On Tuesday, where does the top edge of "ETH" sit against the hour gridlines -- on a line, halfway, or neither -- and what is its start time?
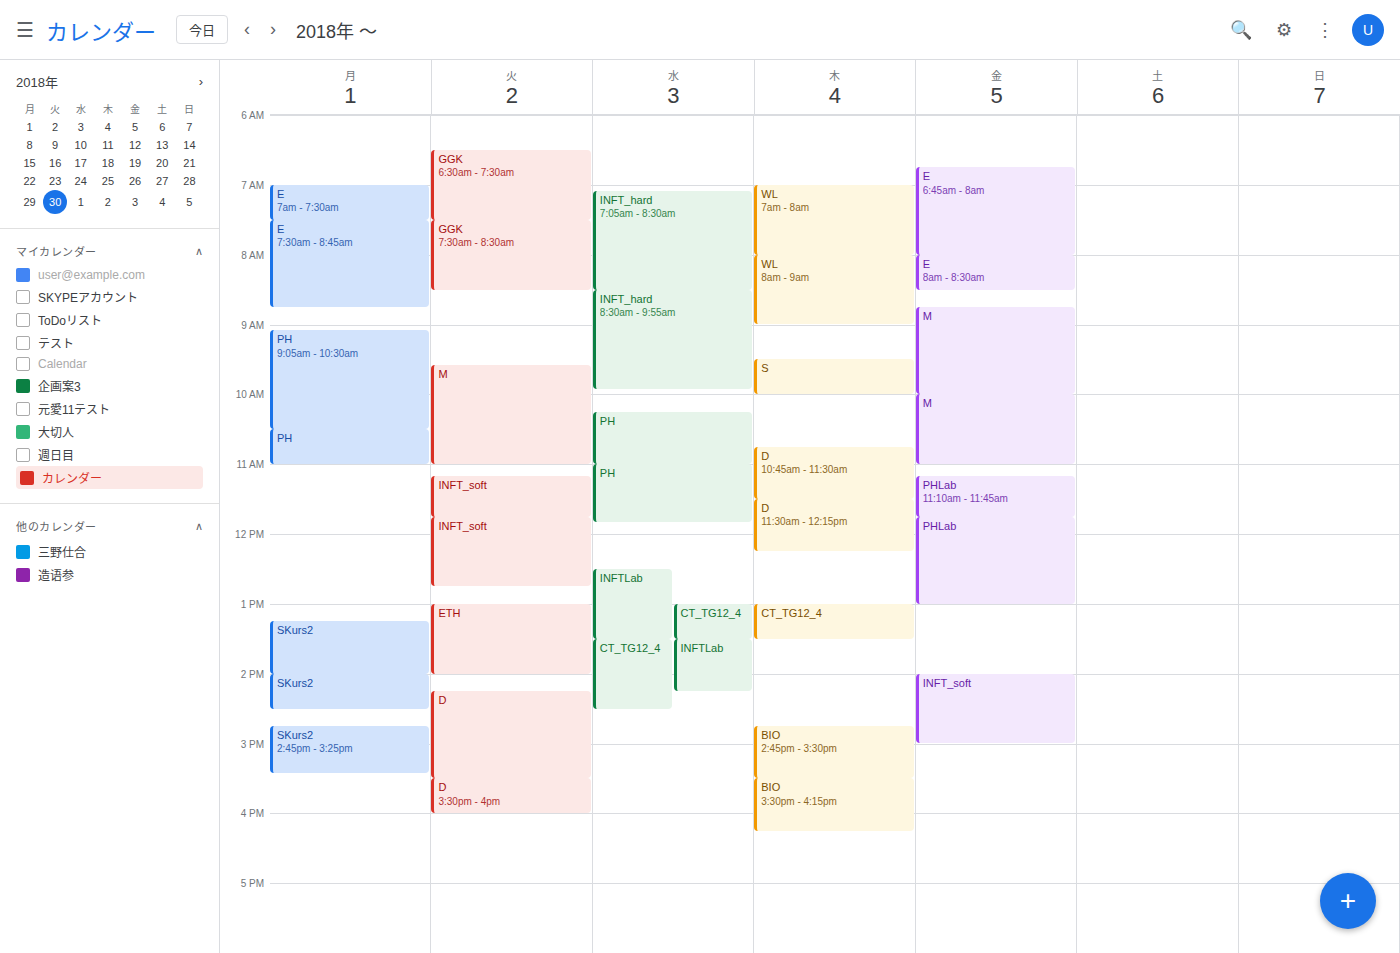
1:00 PM -- exactly on the 1 PM line.